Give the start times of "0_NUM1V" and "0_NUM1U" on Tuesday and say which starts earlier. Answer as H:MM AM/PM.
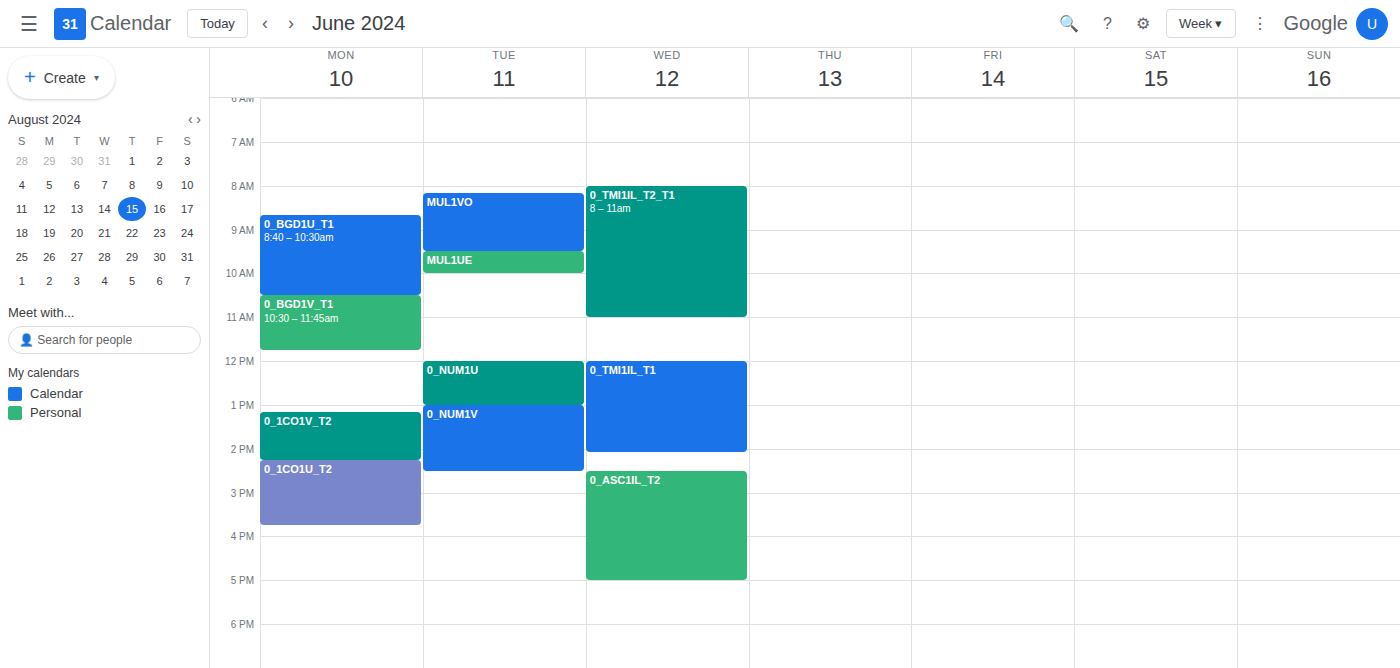
"0_NUM1U" 12:00 PM; "0_NUM1V" 1:00 PM.